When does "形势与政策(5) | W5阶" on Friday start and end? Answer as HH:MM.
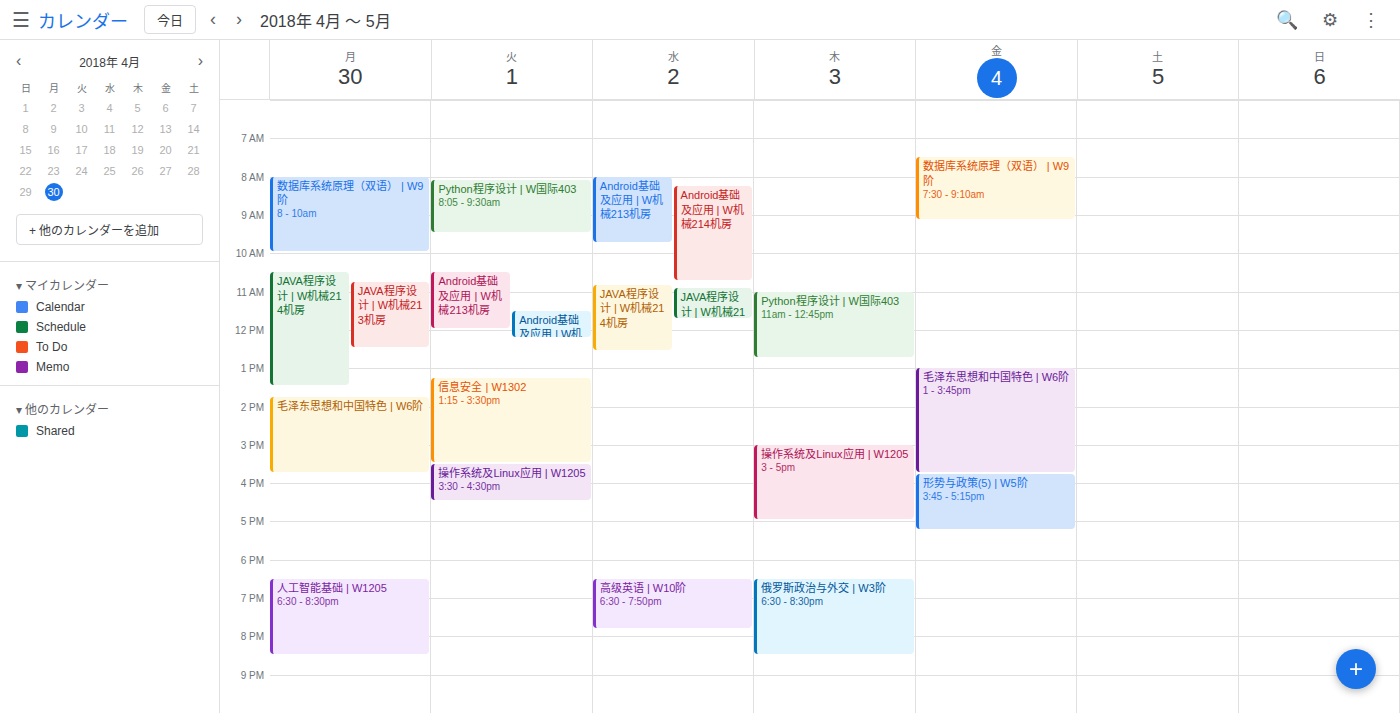
15:45 to 17:15